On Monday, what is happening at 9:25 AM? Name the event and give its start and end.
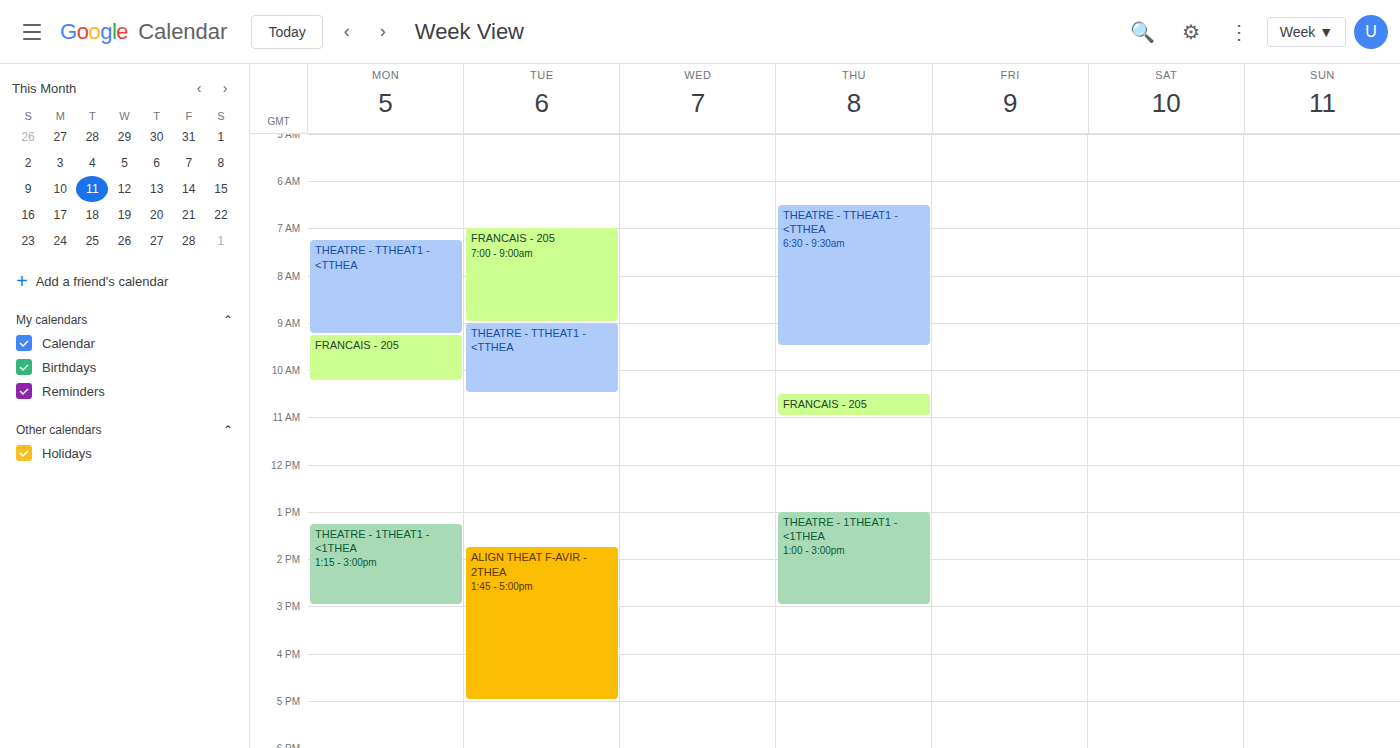
"FRANCAIS - 205", 9:15 AM to 10:15 AM